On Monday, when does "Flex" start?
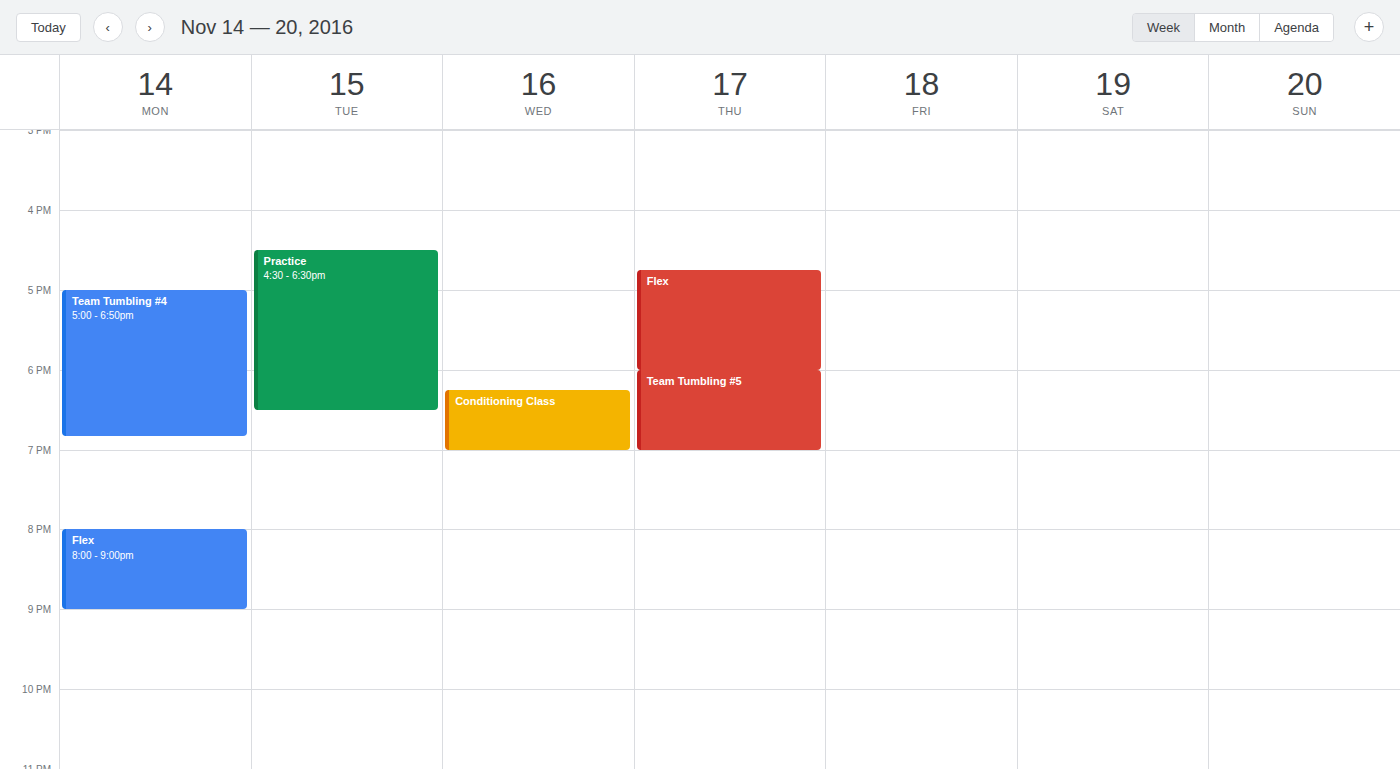
20:00